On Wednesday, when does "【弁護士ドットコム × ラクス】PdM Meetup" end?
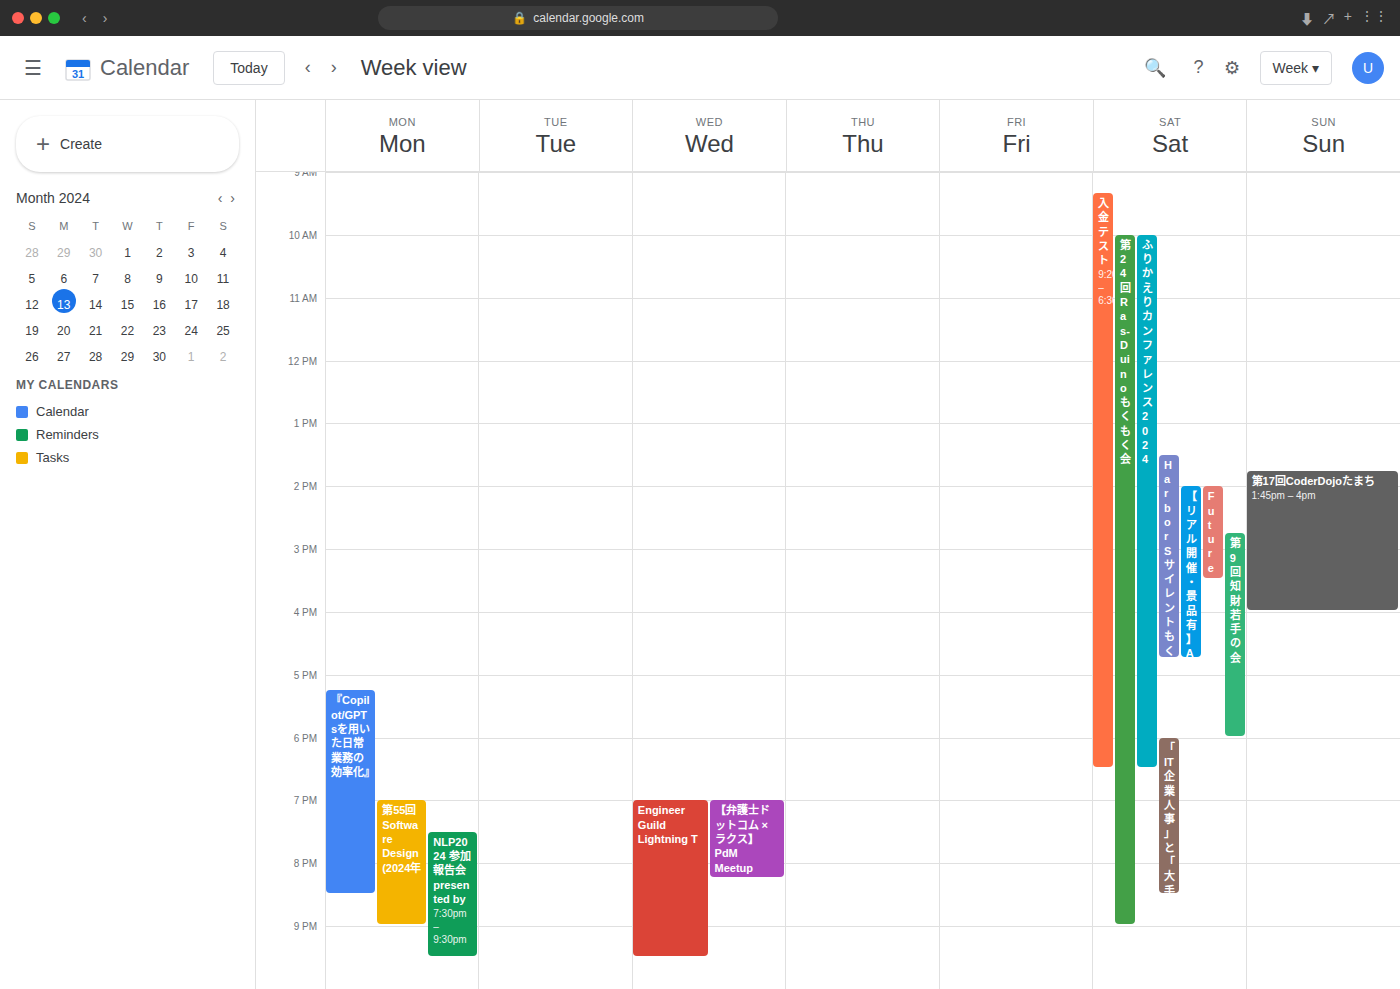
20:15